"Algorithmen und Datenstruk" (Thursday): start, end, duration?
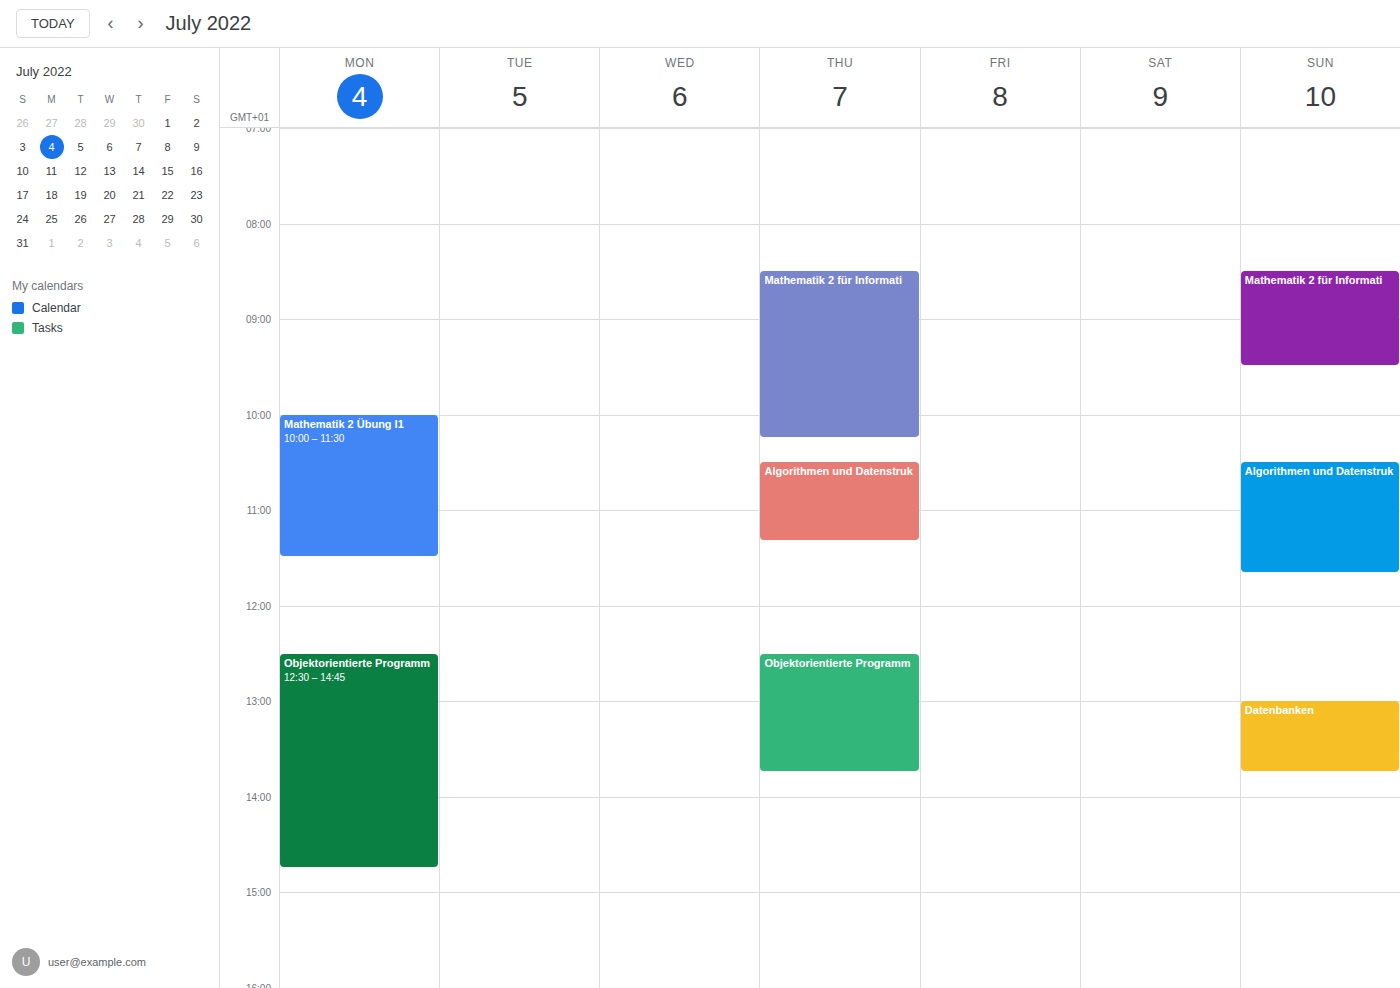
10:30 to 11:20, 50 minutes